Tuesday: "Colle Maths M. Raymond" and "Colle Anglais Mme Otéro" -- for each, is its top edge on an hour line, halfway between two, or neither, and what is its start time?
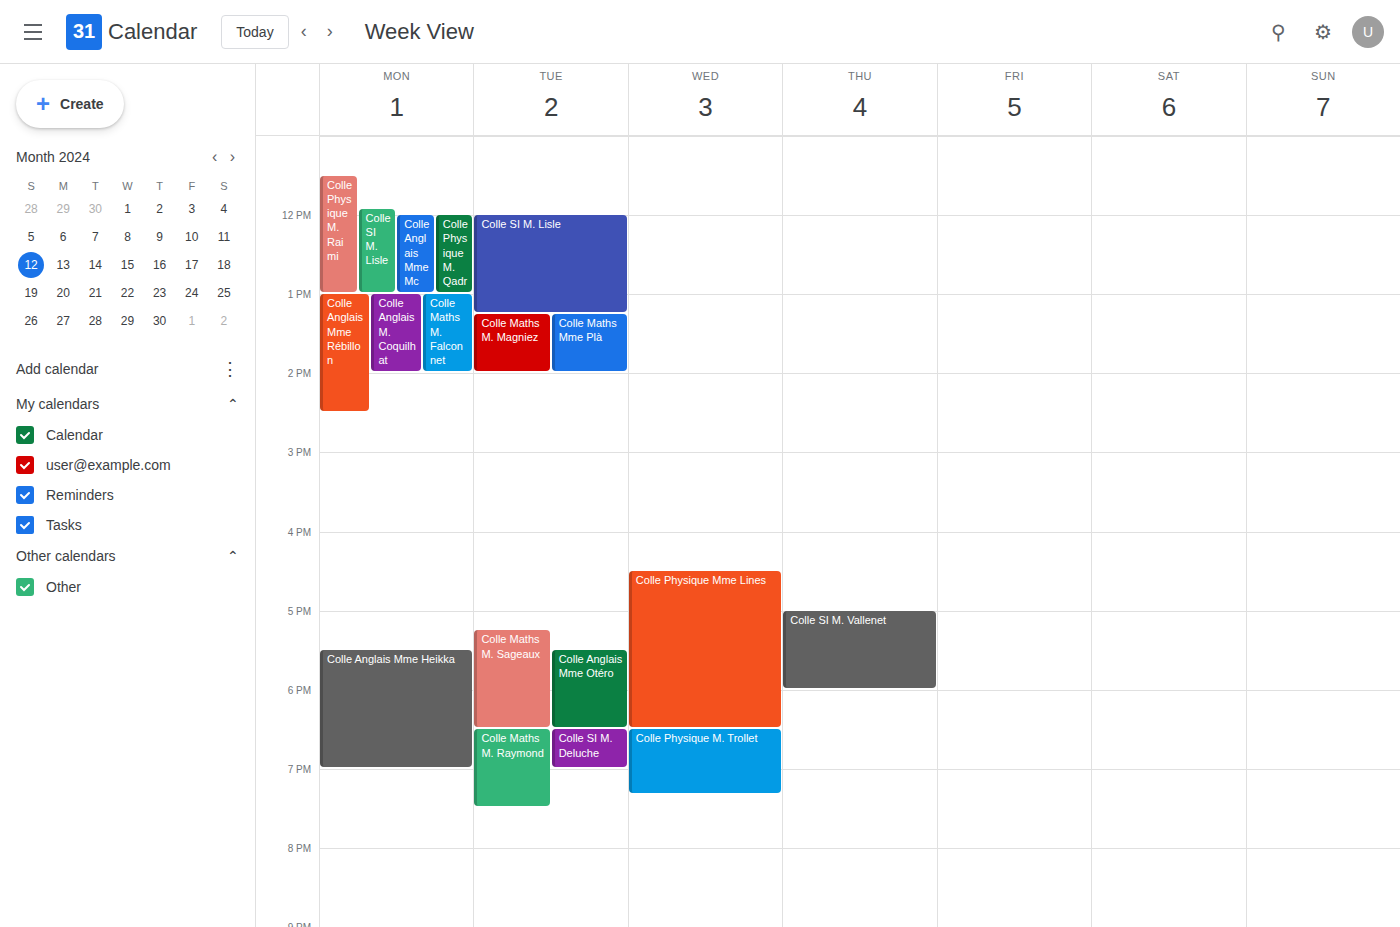
"Colle Maths M. Raymond": 6:30 PM, halfway between the 6 PM and 7 PM lines. "Colle Anglais Mme Otéro": 5:30 PM, halfway between the 5 PM and 6 PM lines.